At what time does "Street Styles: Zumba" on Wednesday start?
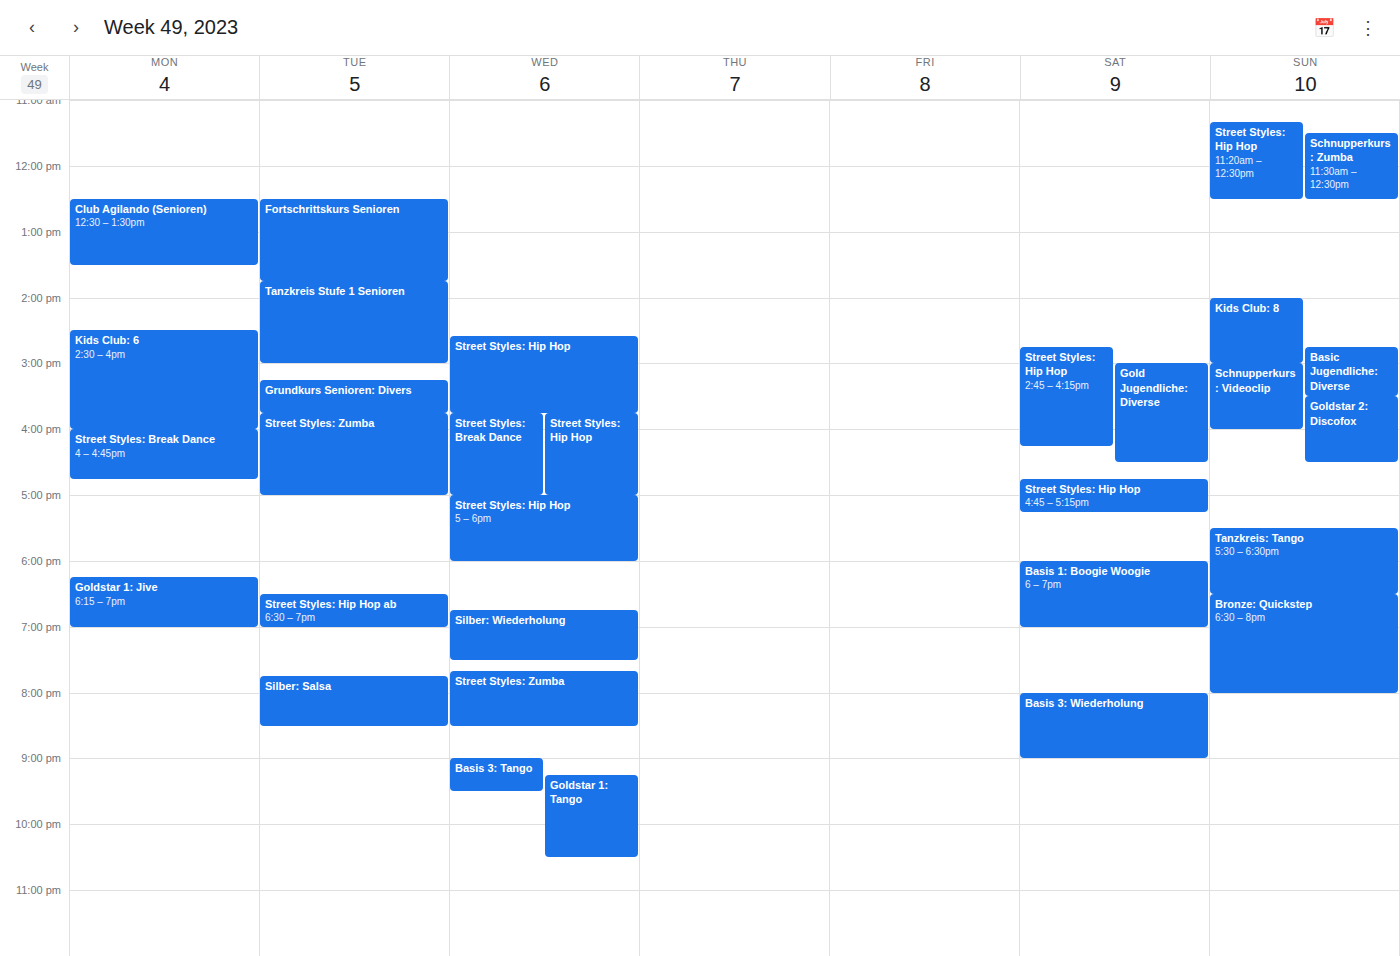
19:40